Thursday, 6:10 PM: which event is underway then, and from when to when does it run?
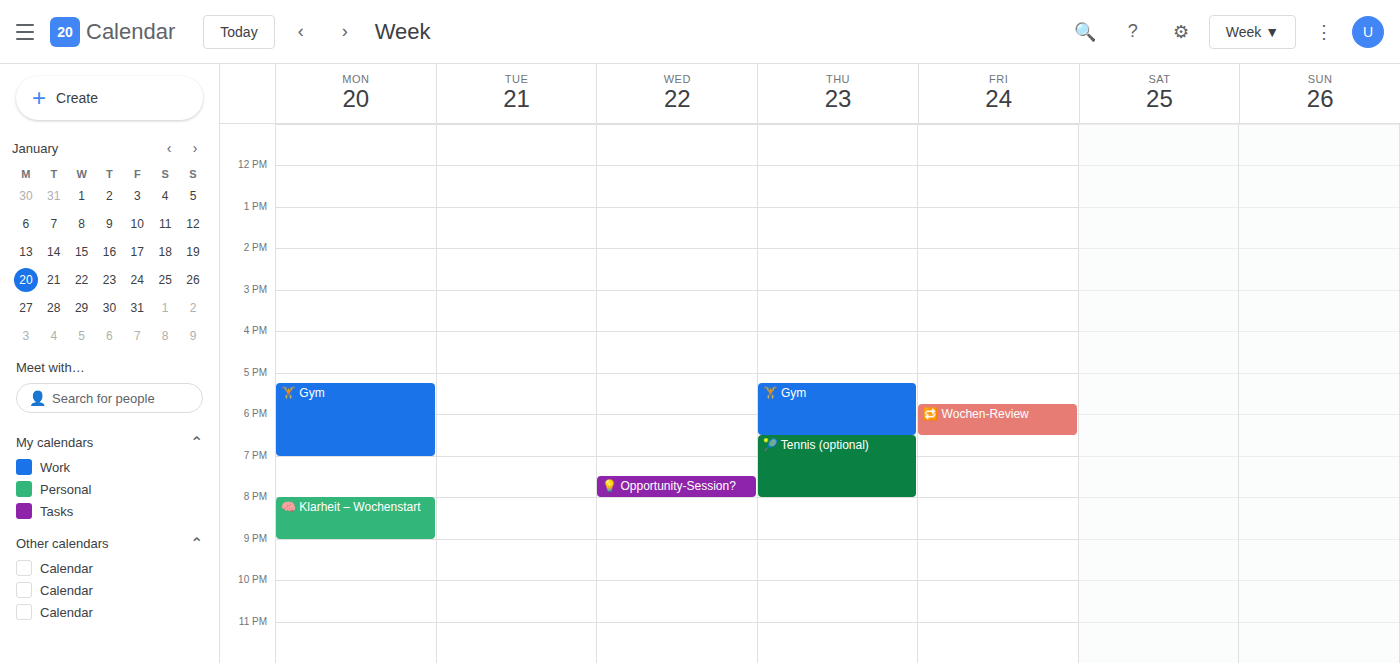
"🏋️ Gym", 5:15 PM to 6:30 PM